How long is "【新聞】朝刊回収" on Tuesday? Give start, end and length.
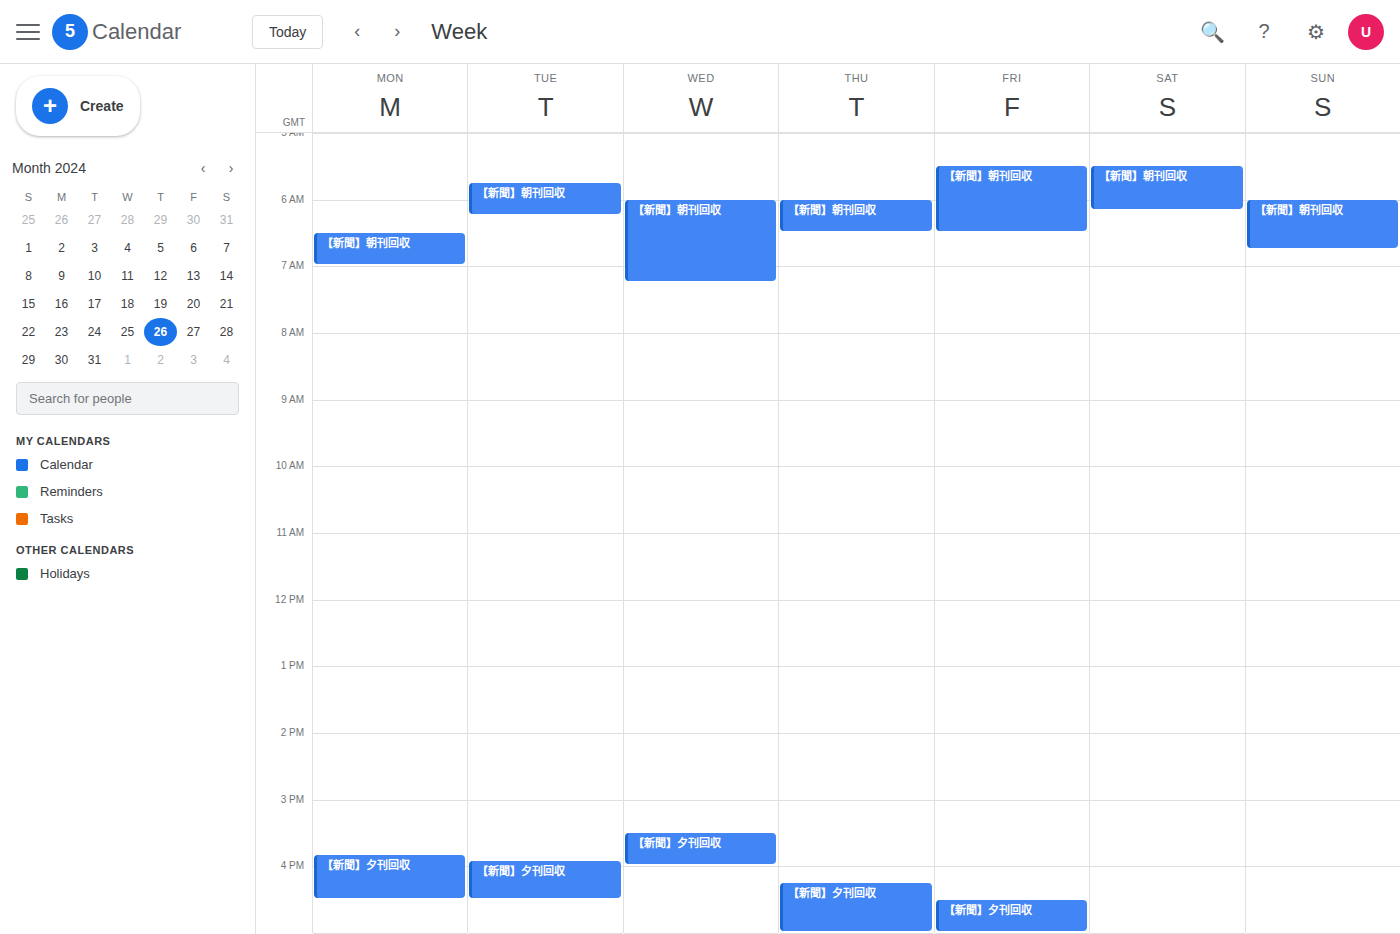
5:45 AM to 6:15 AM, 30 minutes